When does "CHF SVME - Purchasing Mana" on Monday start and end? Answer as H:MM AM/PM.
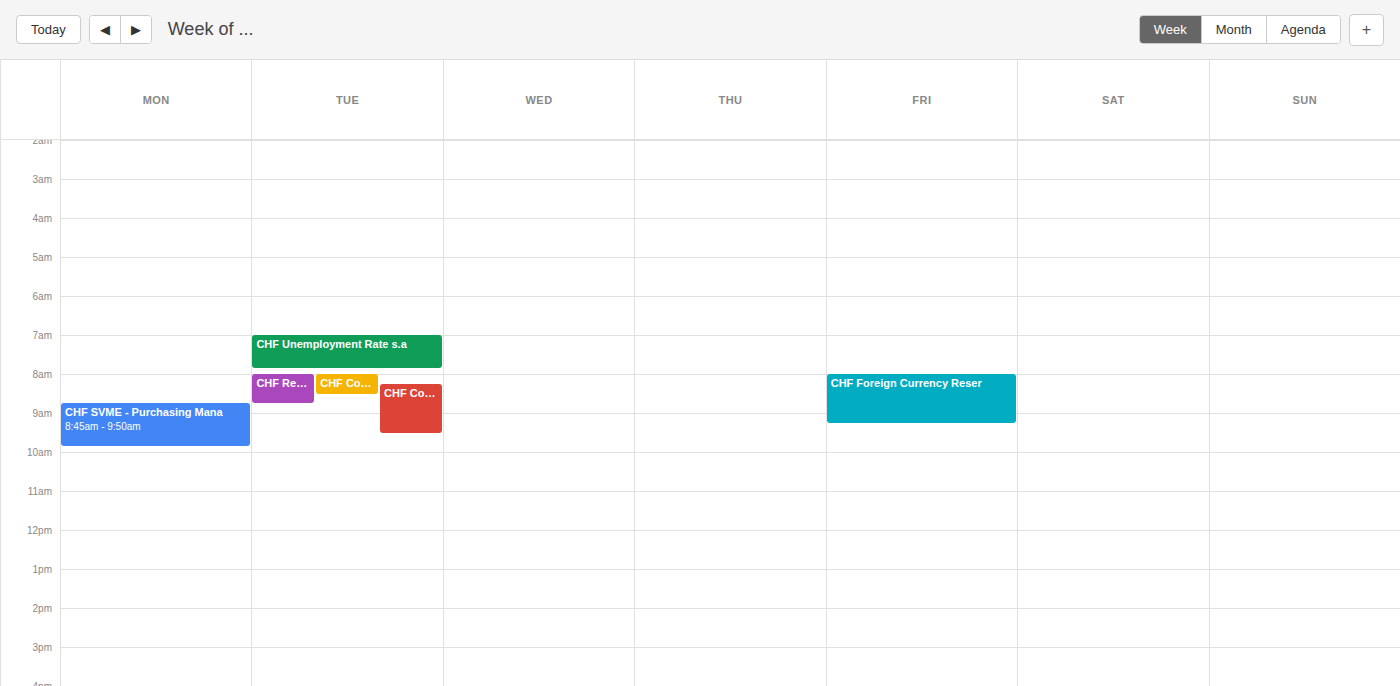
8:45 AM to 9:50 AM